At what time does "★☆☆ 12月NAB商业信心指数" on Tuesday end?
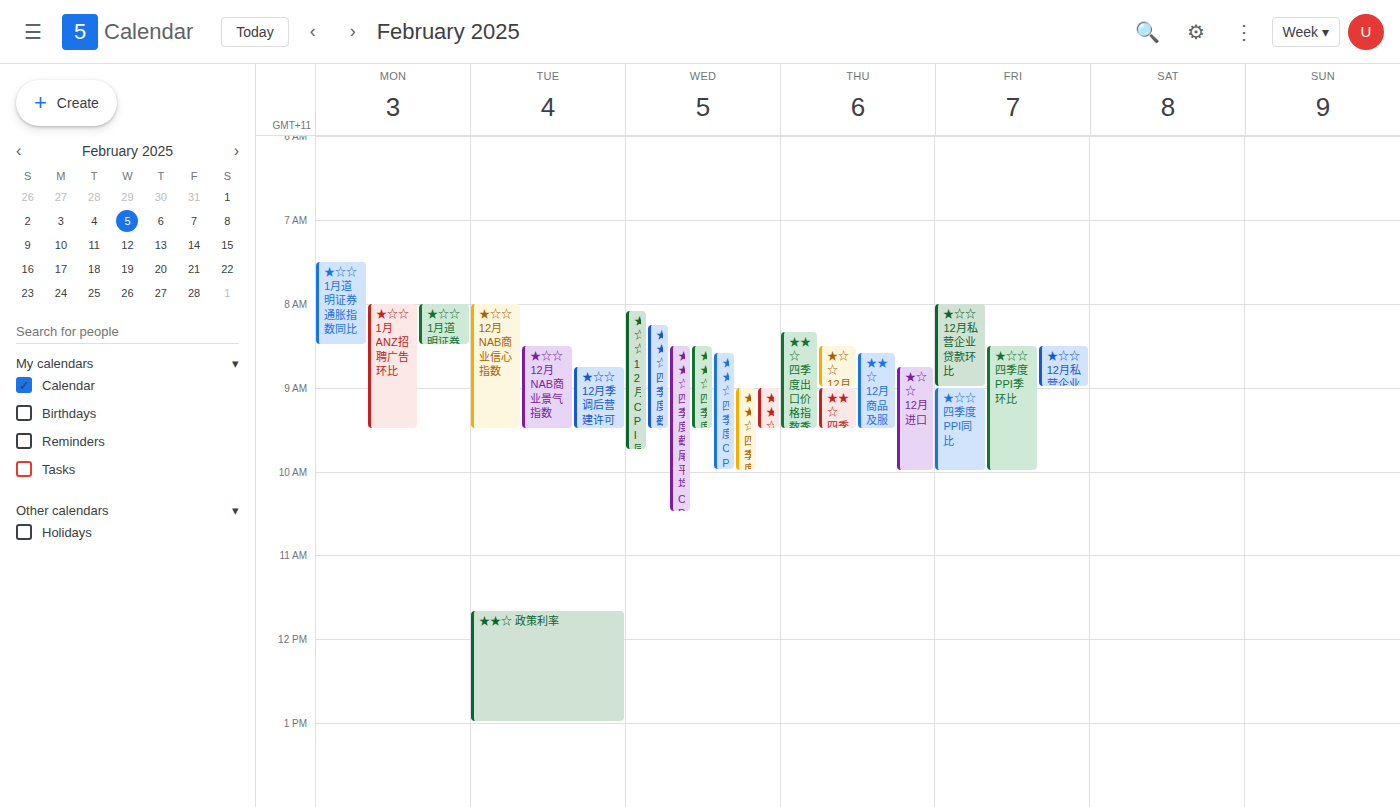
9:30 AM